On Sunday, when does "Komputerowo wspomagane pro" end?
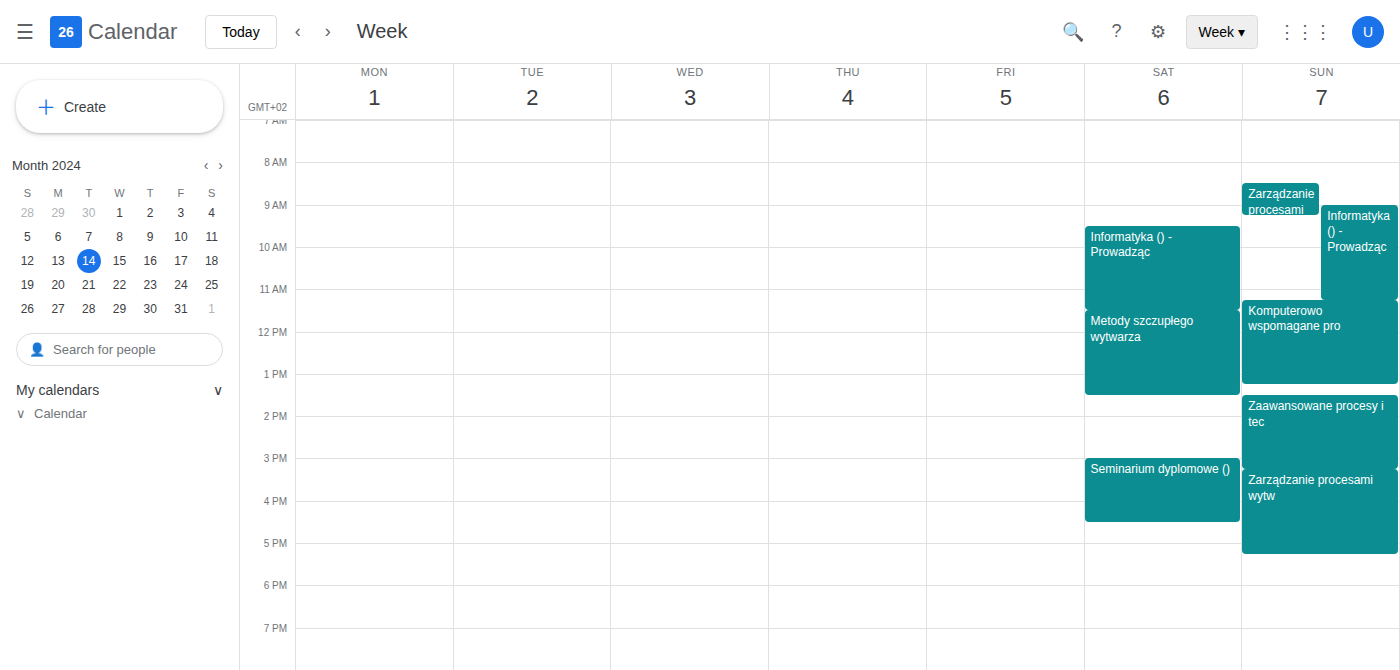
1:15 PM